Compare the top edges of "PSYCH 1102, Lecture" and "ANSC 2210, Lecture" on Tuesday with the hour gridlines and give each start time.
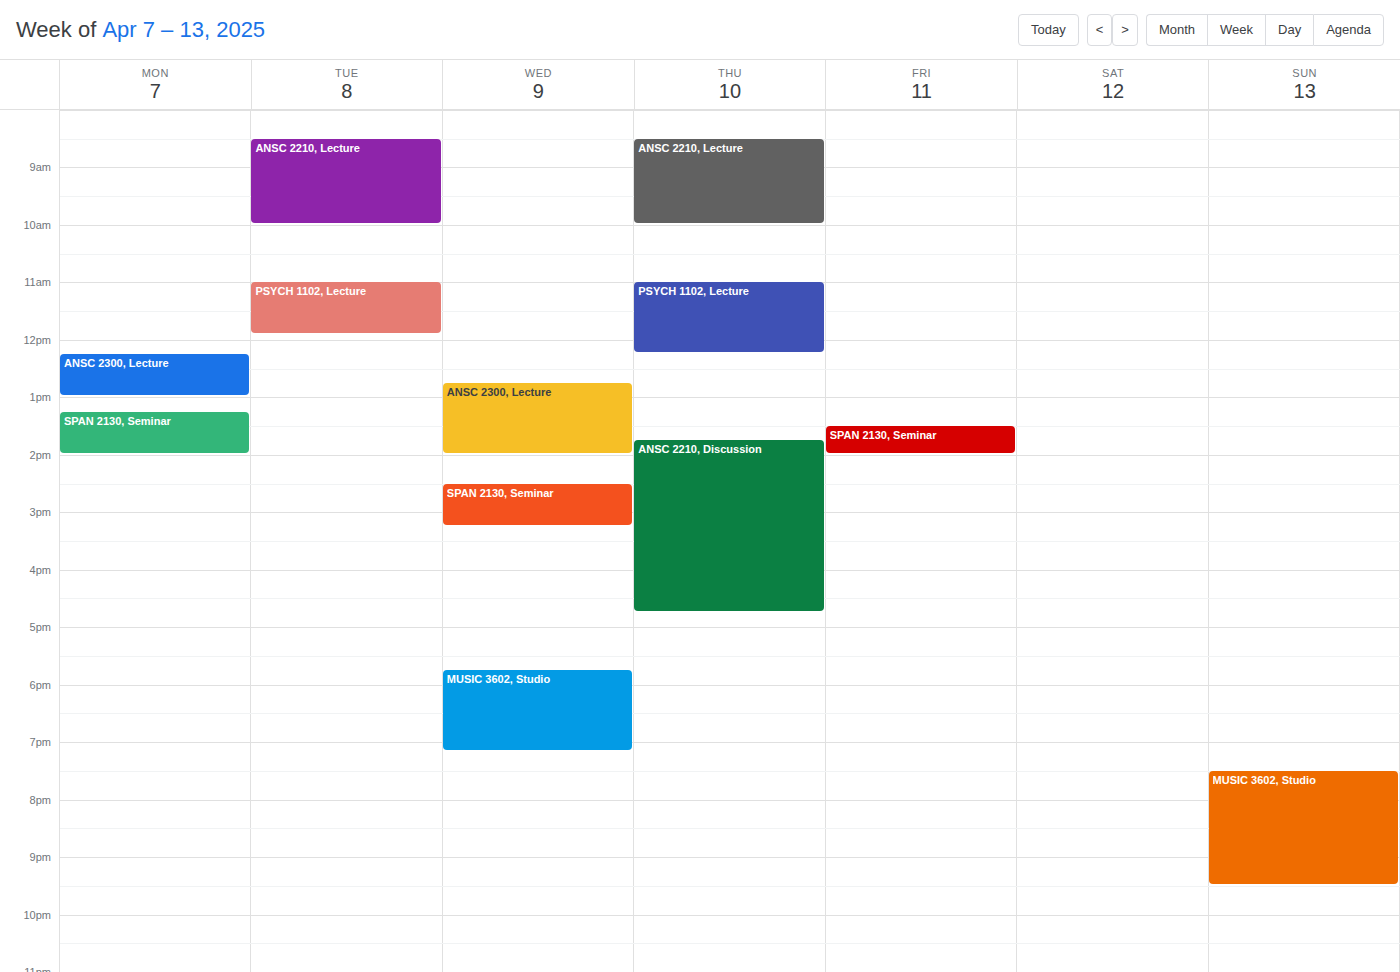
"PSYCH 1102, Lecture": 11:00 AM, exactly on the 11 AM line. "ANSC 2210, Lecture": 8:30 AM, halfway between the 8 AM and 9 AM lines.